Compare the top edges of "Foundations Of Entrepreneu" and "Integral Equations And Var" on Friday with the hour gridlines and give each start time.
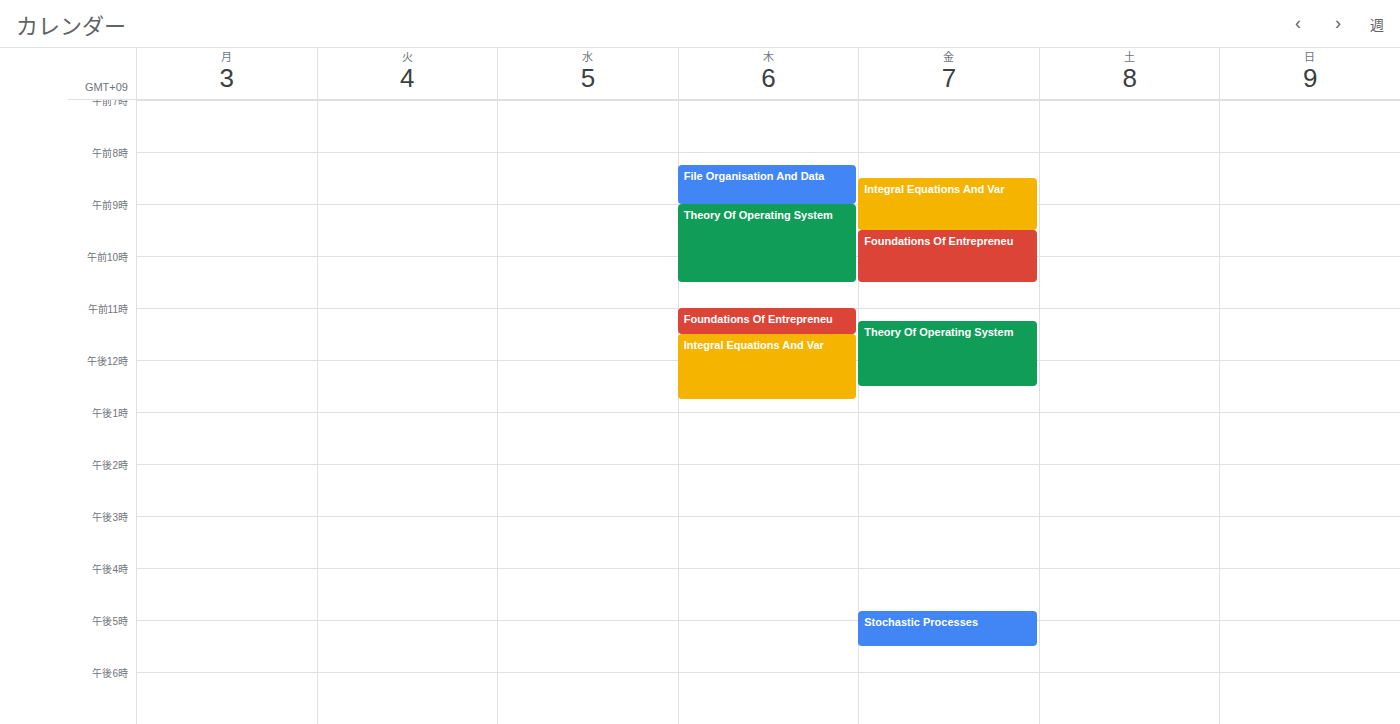
"Foundations Of Entrepreneu": 9:30 AM, halfway between the 9 AM and 10 AM lines. "Integral Equations And Var": 8:30 AM, halfway between the 8 AM and 9 AM lines.